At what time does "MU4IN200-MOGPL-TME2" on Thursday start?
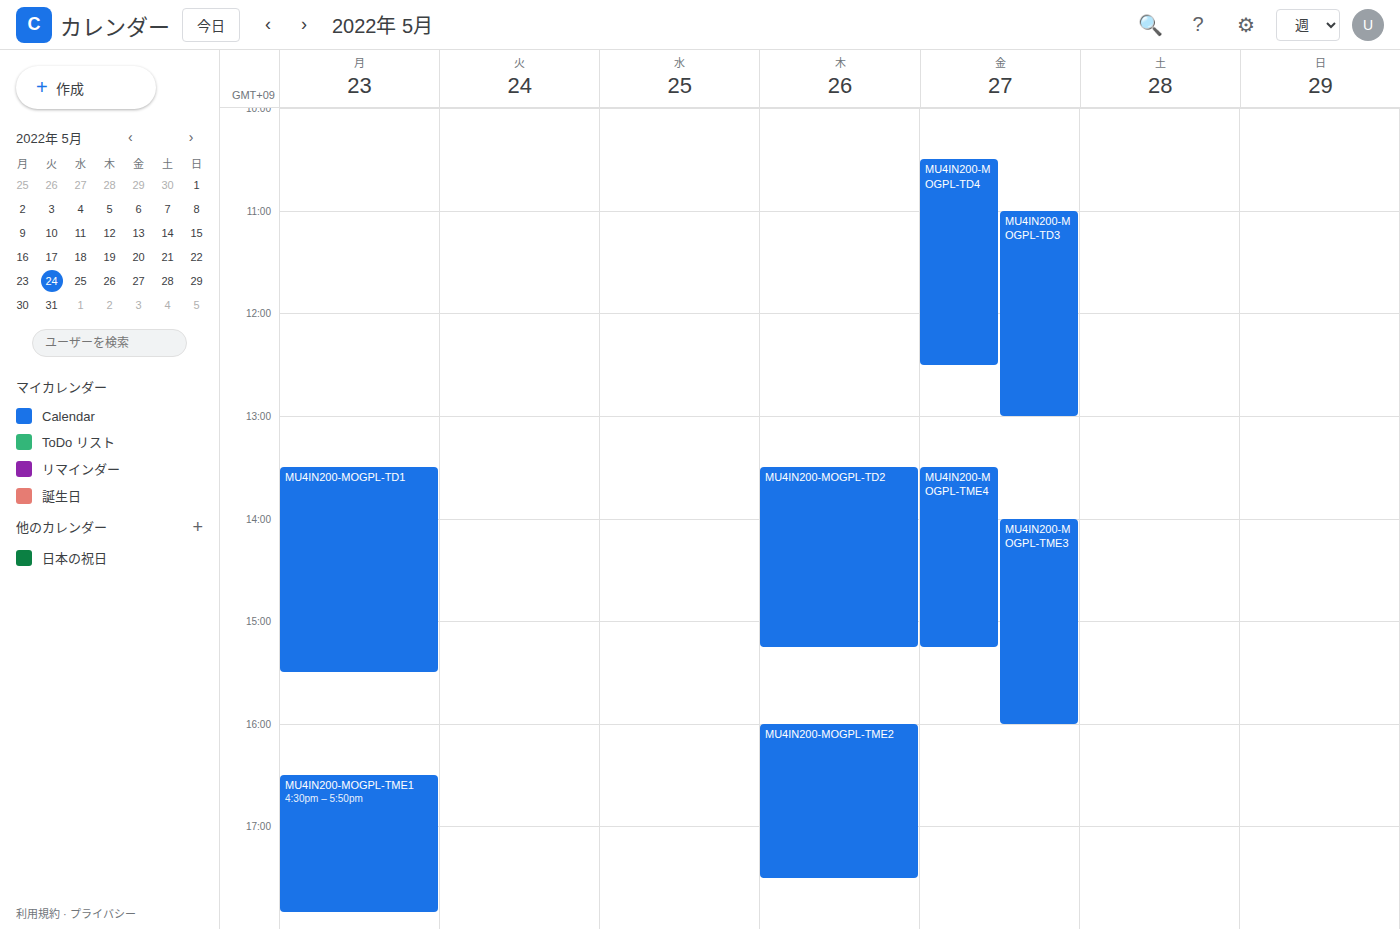
4:00 PM